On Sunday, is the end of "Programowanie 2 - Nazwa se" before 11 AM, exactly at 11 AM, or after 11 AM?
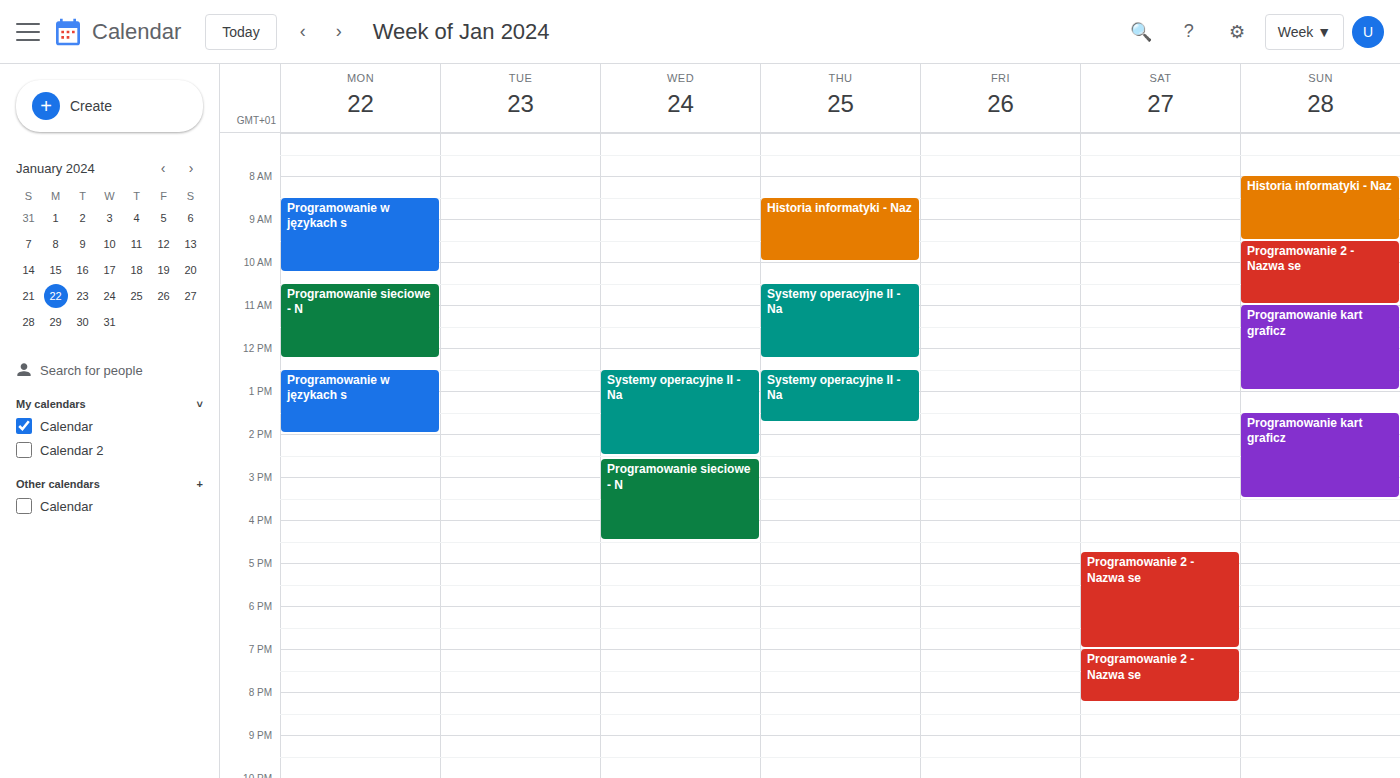
11:00 AM -- exactly at 11 AM, on the 11 AM line.